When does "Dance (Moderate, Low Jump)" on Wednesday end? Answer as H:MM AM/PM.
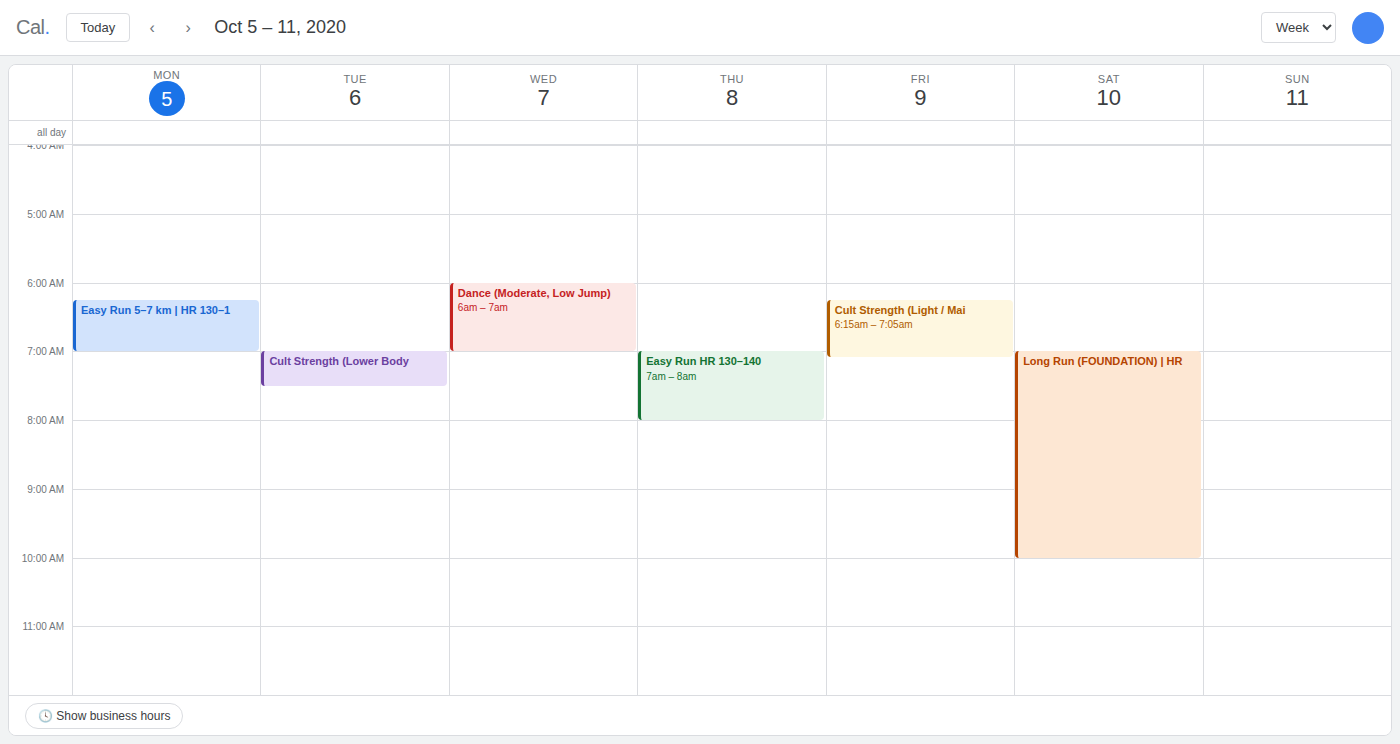
7:00 AM